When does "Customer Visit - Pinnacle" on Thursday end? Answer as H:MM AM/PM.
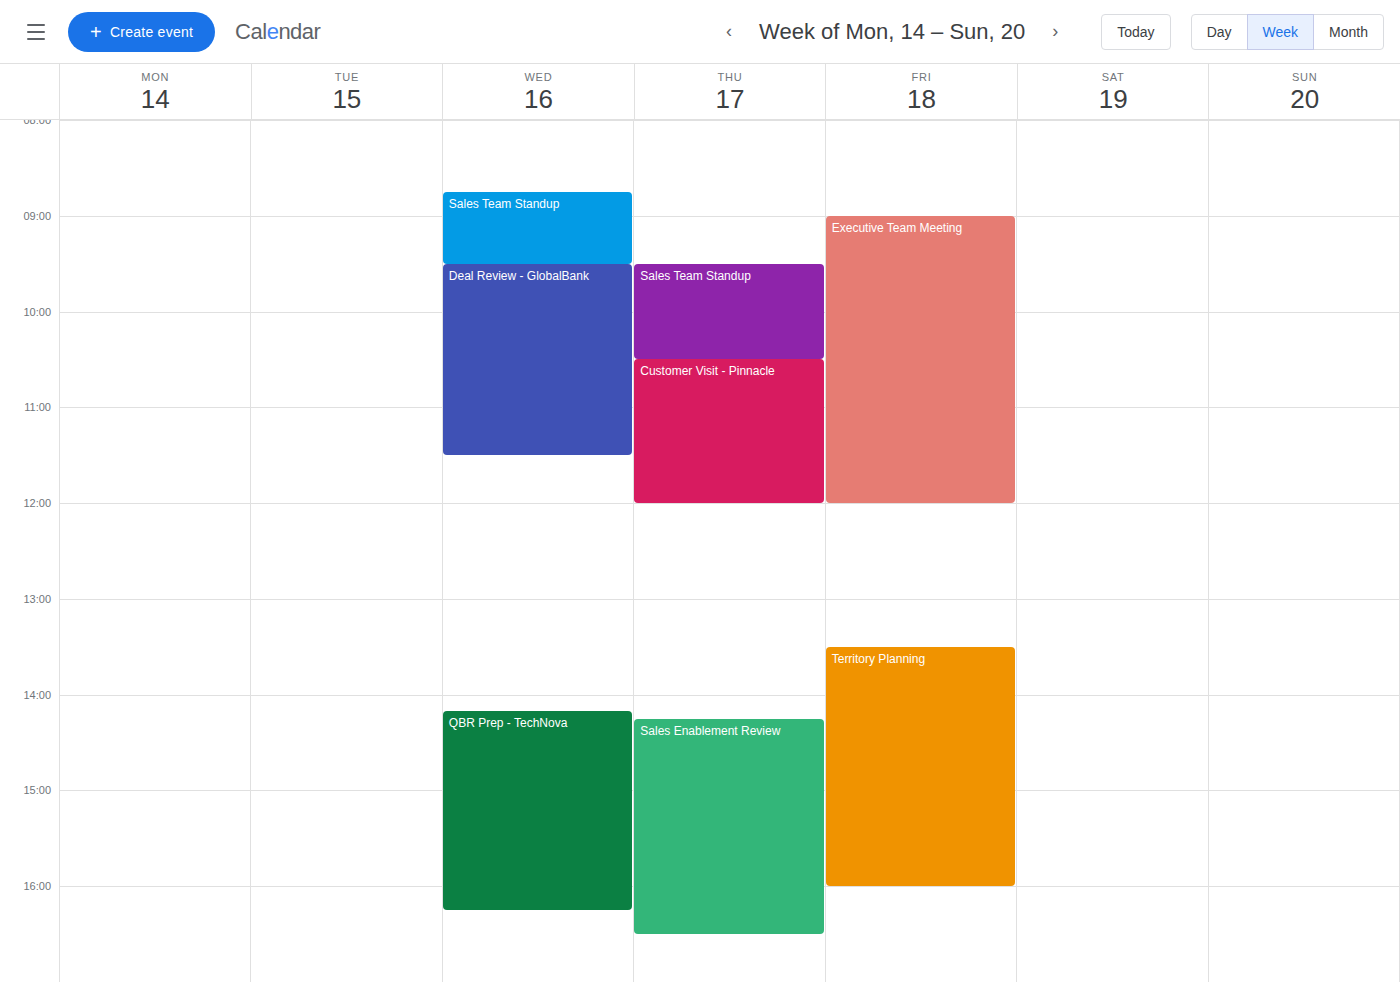
12:00 PM